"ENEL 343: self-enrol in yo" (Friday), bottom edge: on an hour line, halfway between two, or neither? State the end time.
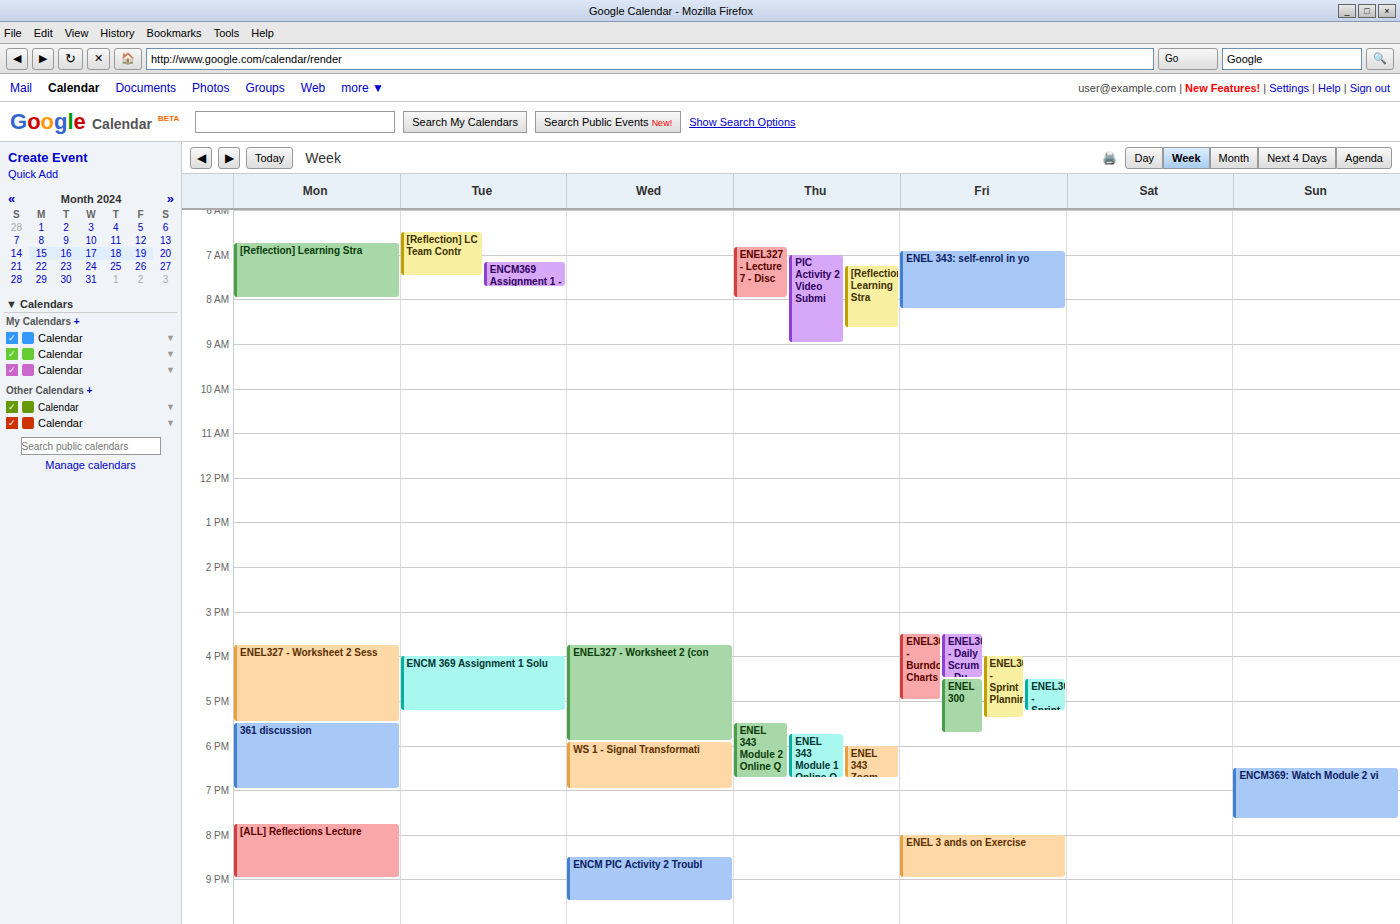
8:15 AM -- neither: a quarter of the way from the 8 AM line to the 9 AM line.